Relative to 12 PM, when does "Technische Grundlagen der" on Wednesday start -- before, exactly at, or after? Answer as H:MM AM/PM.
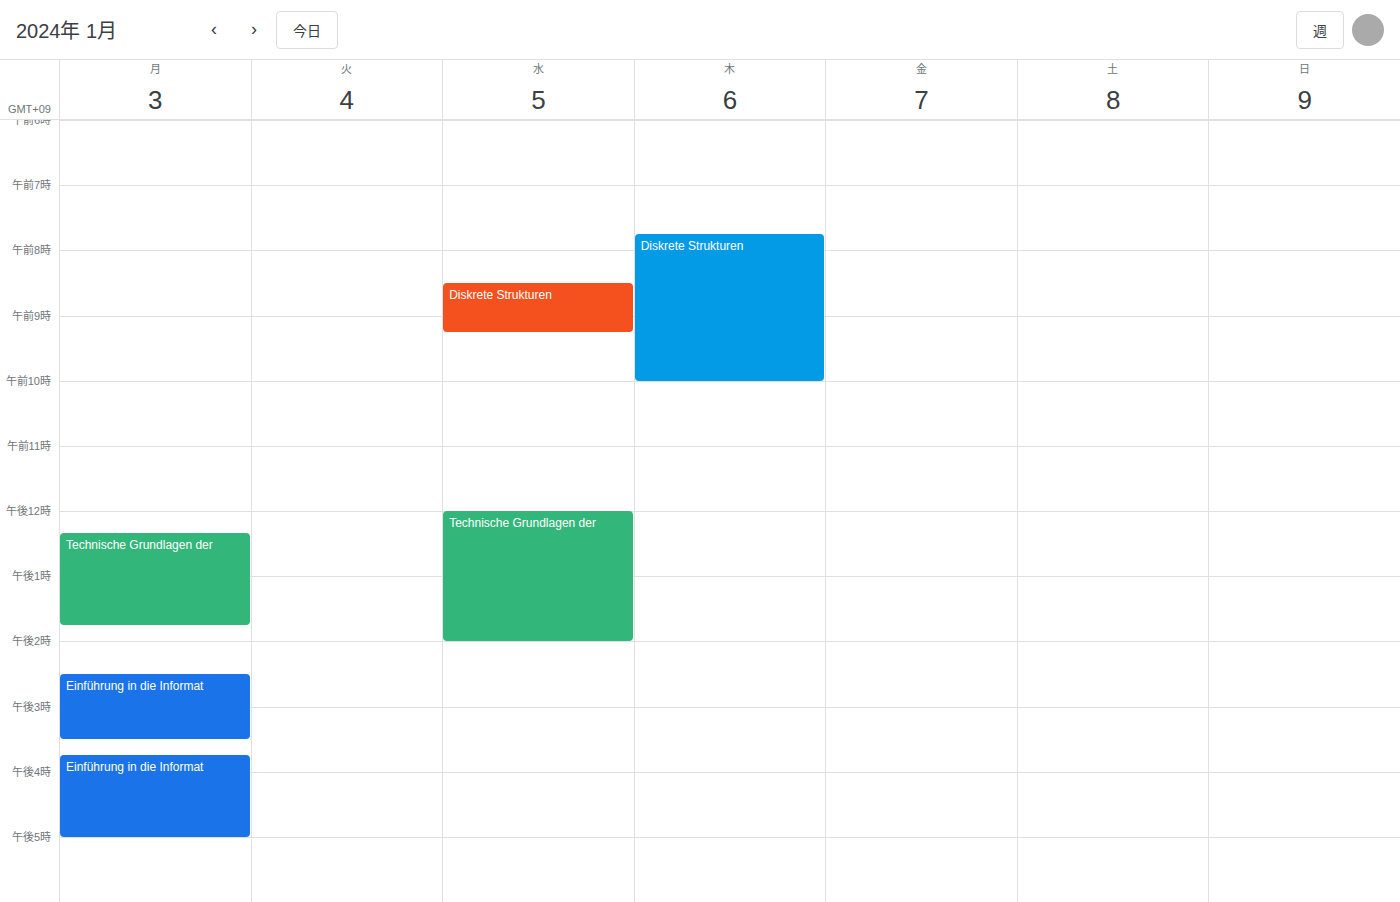
12:00 PM -- exactly at 12 PM, on the 12 PM line.